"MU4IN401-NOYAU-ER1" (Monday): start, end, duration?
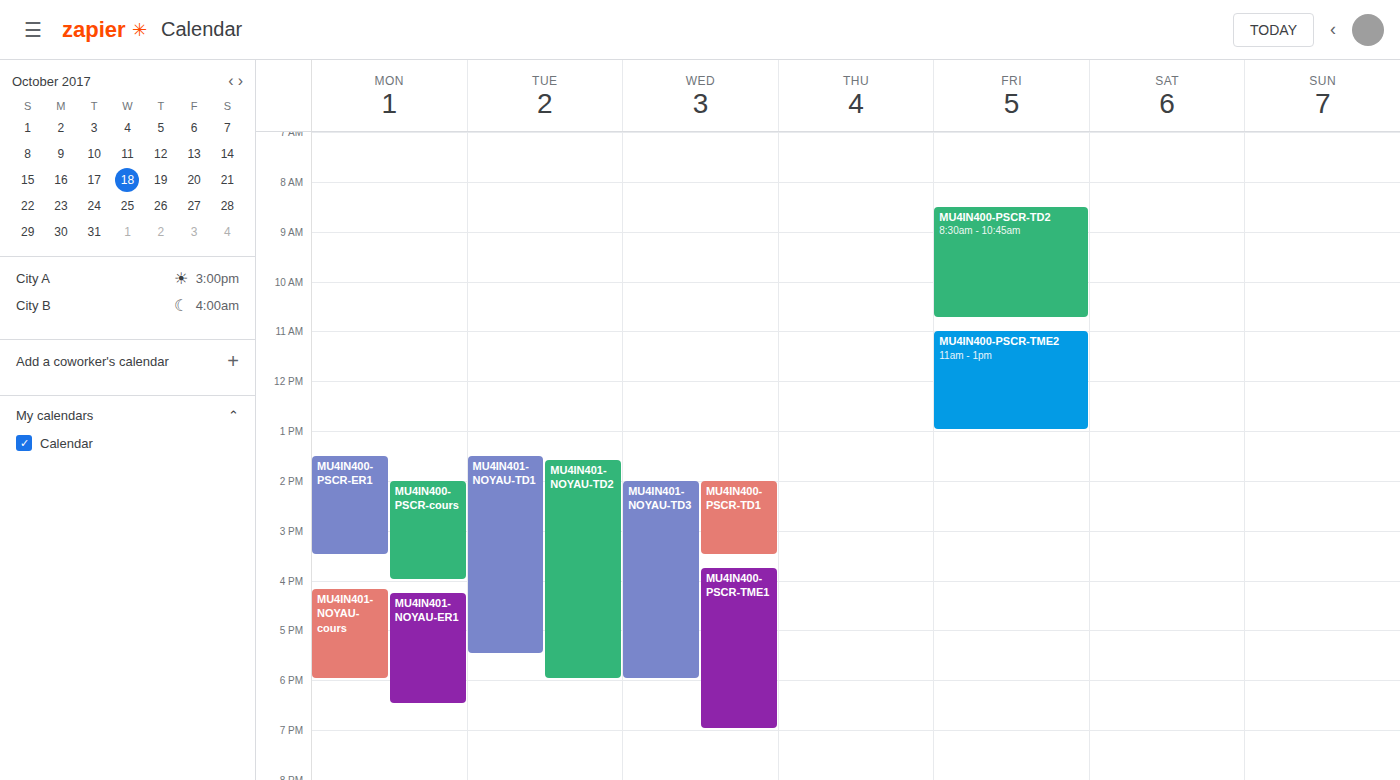
16:15 to 18:30, 2 hours 15 minutes